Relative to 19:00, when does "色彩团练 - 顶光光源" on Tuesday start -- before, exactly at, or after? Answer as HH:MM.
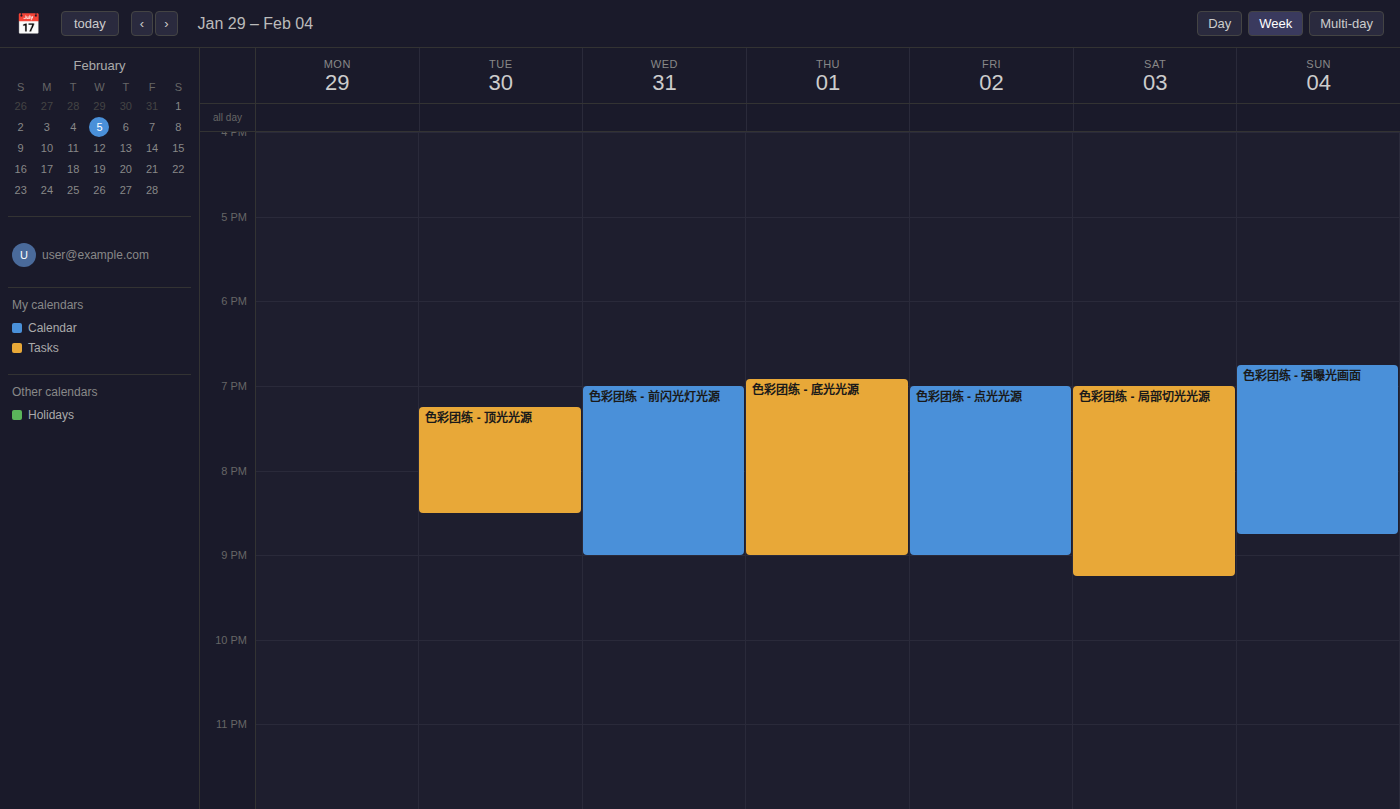
19:15 -- after 19:00, 15 minutes below the 19:00 line.